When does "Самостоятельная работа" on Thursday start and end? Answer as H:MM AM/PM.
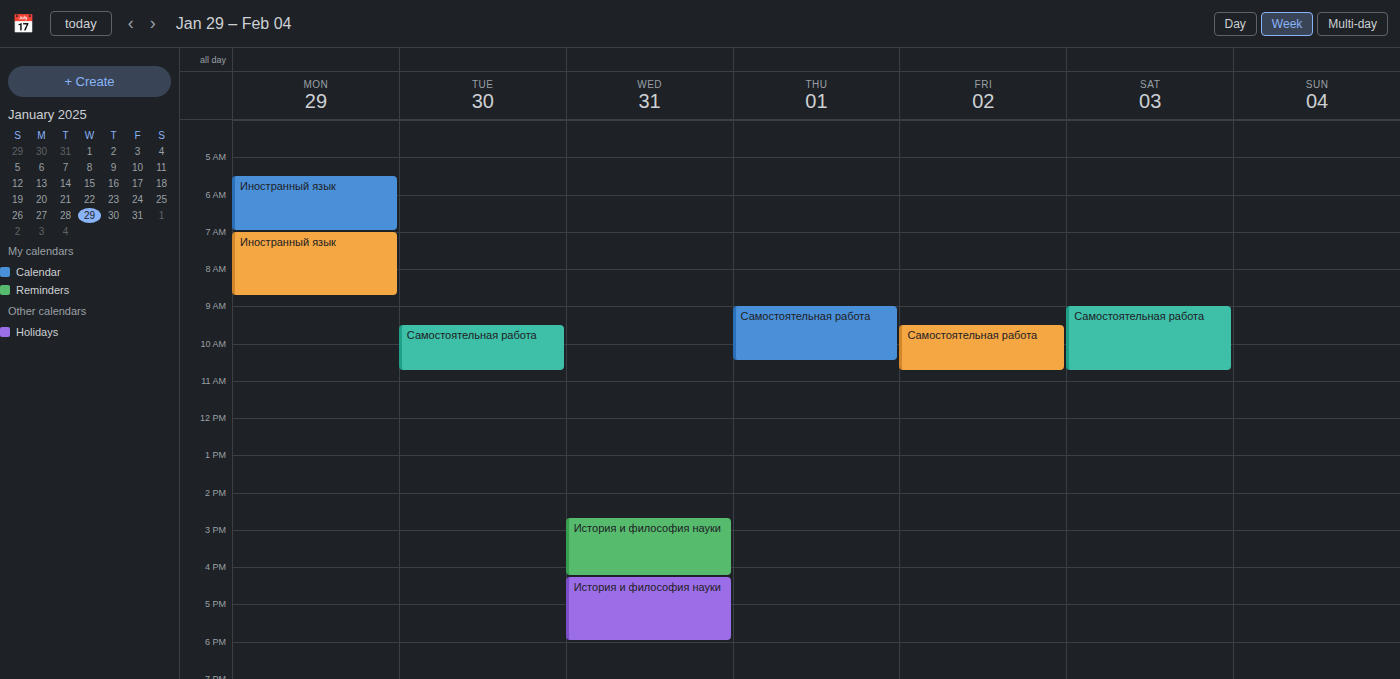
9:00 AM to 10:30 AM